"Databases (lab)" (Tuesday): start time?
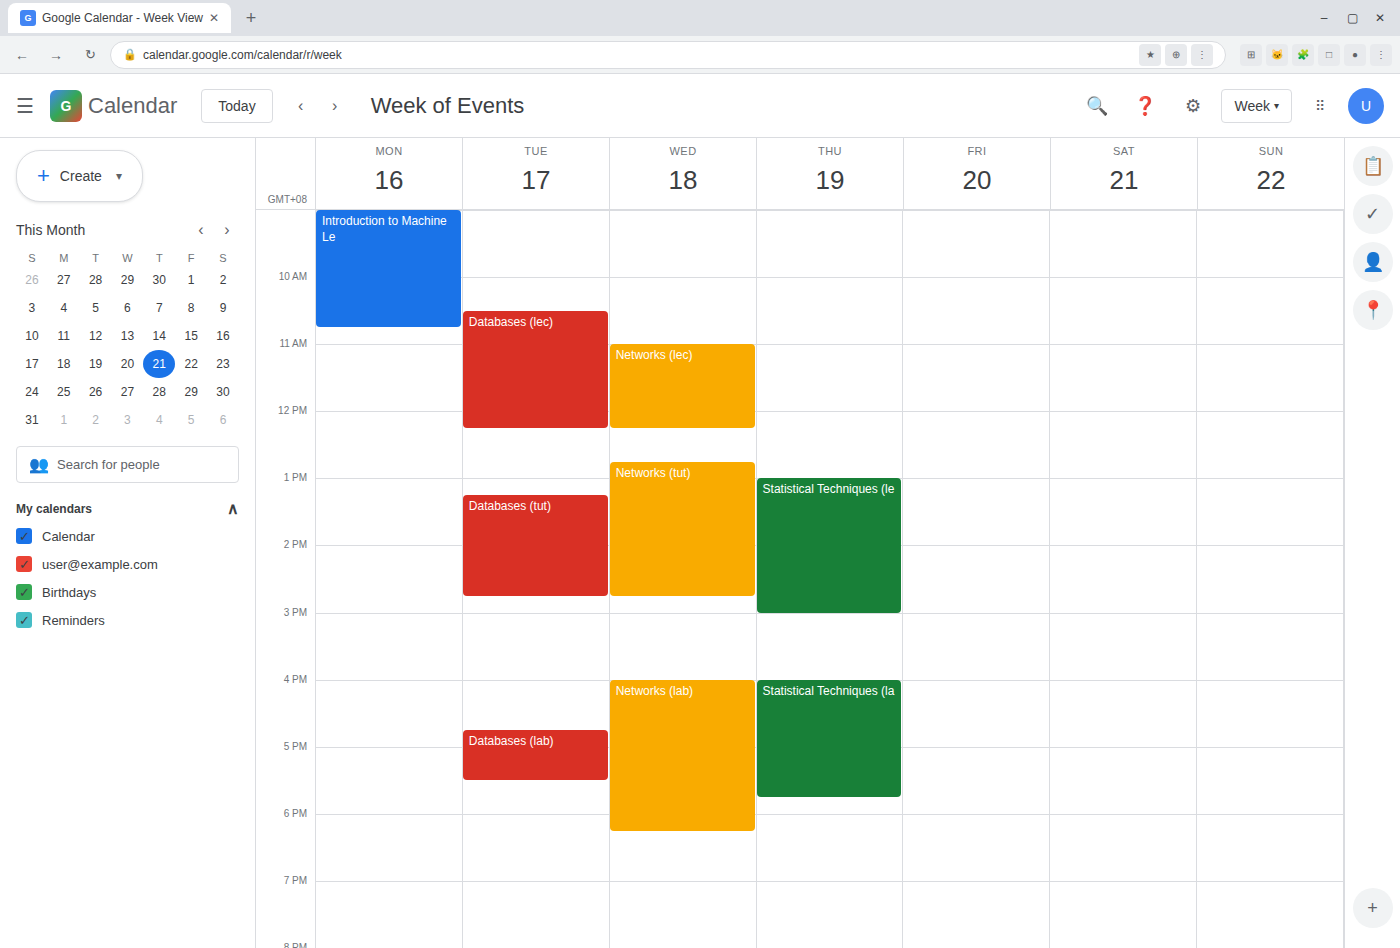
4:45 PM